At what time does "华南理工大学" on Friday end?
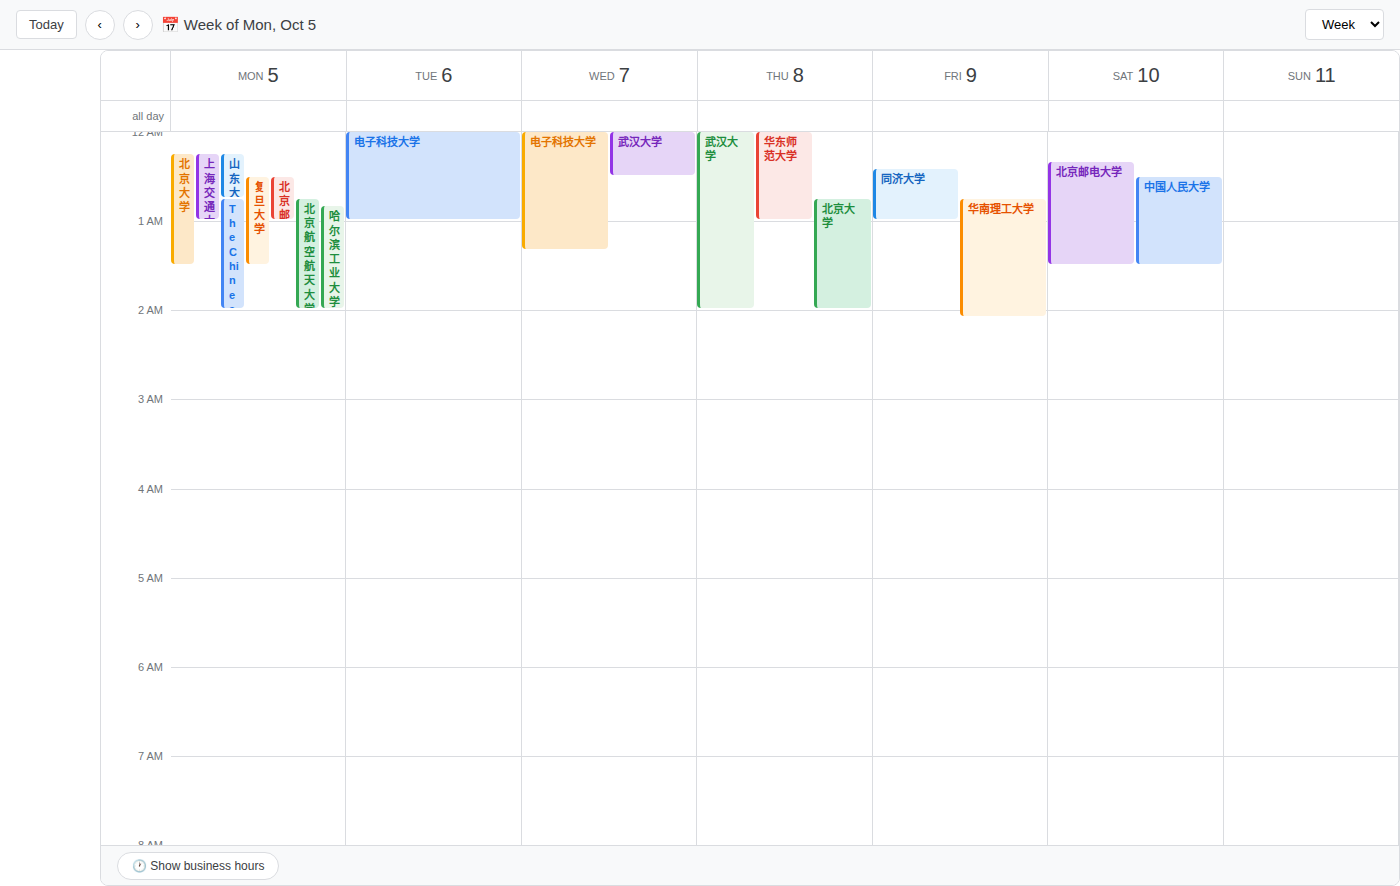
2:05 AM